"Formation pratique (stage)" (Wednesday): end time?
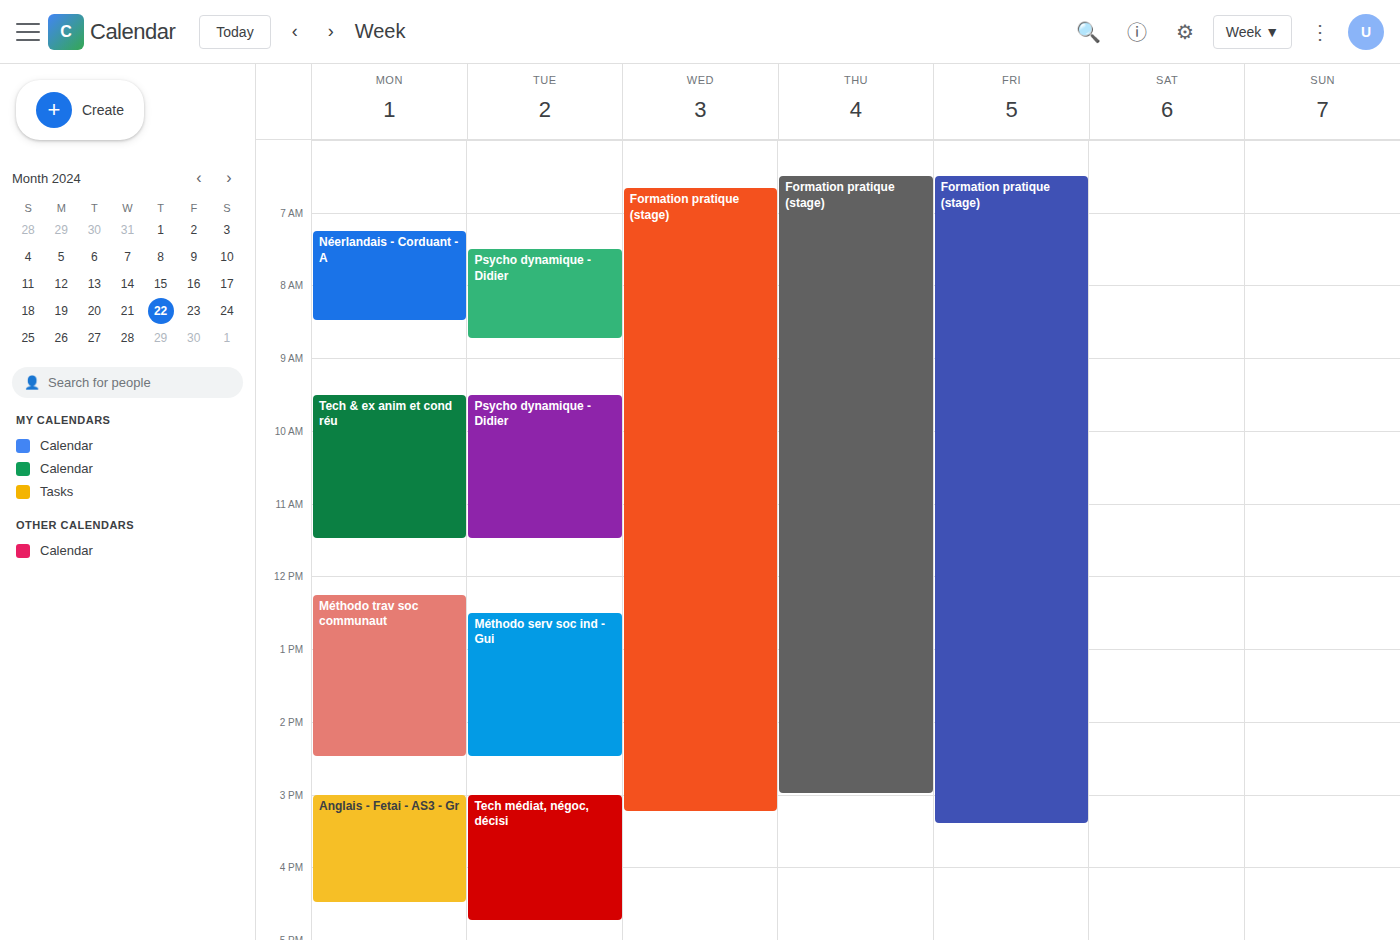
15:15